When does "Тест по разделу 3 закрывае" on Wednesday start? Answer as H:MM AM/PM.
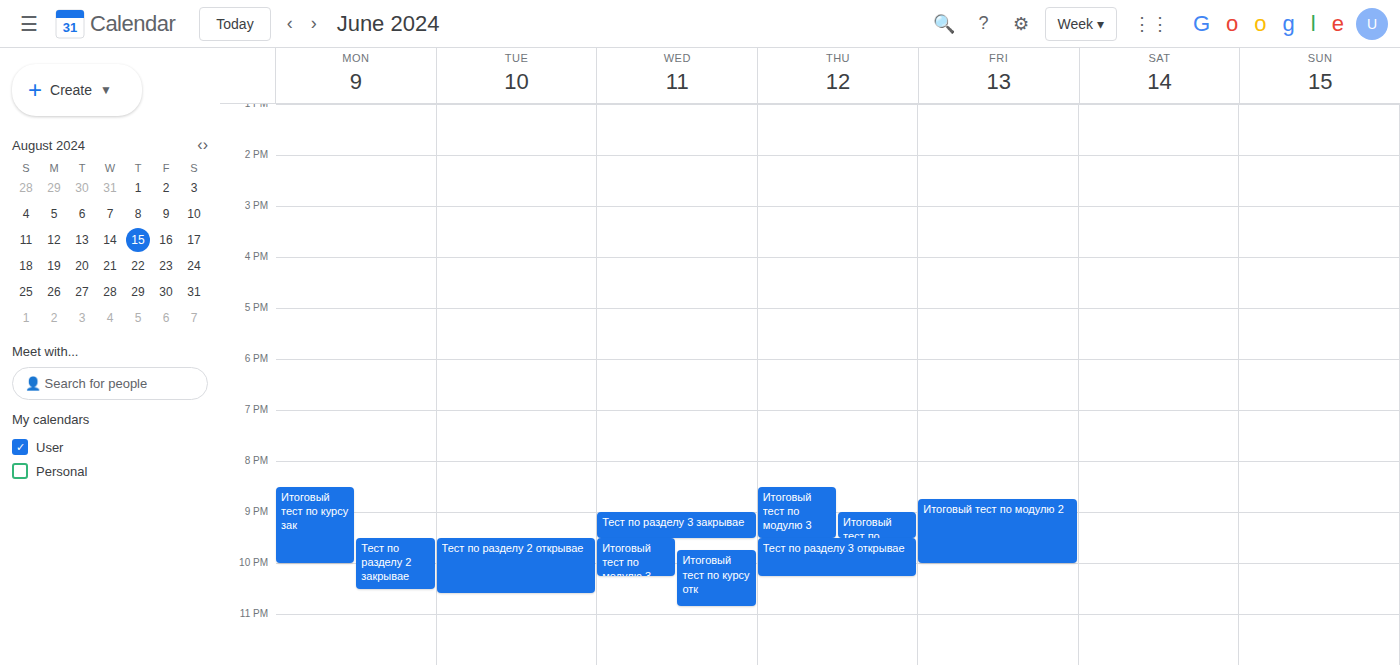
9:00 PM